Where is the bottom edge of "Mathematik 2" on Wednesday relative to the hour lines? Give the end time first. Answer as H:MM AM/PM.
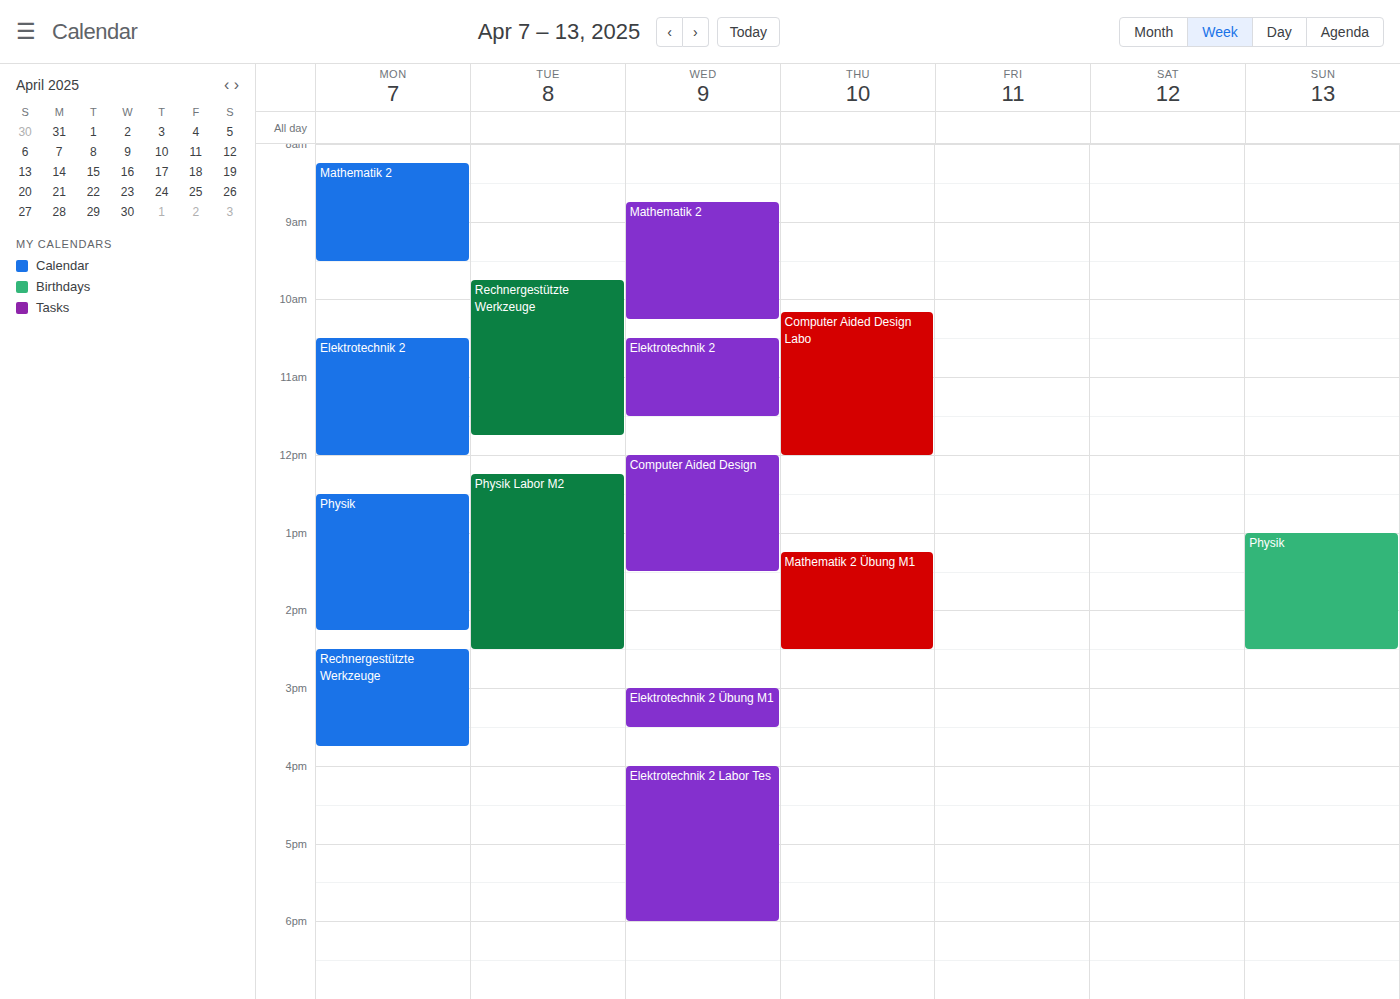
10:15 AM -- neither: a quarter of the way from the 10 AM line to the 11 AM line.